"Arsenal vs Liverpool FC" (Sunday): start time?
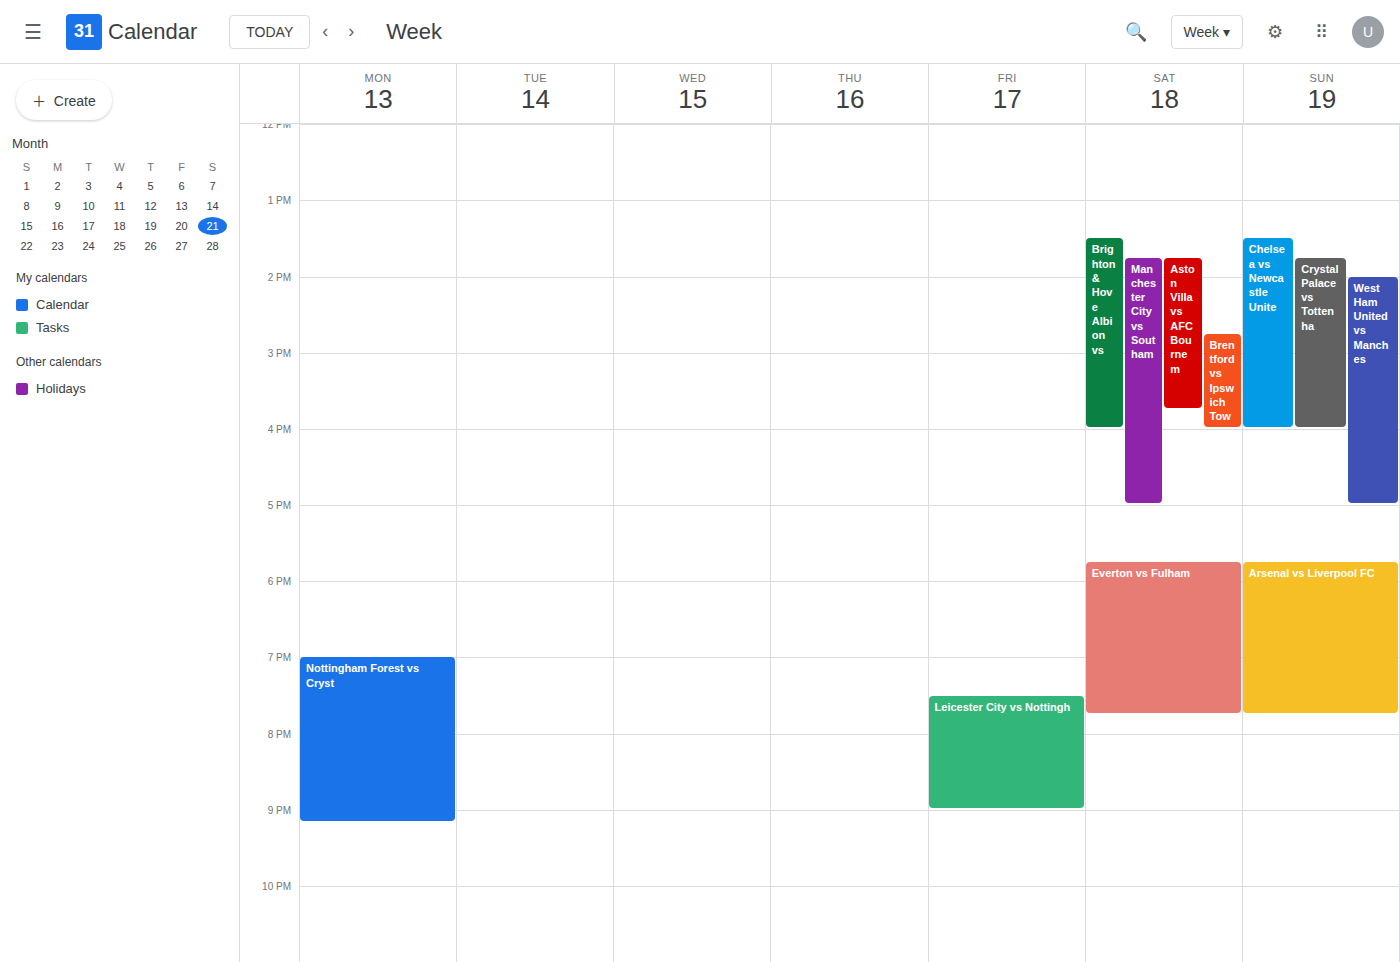
5:45 PM